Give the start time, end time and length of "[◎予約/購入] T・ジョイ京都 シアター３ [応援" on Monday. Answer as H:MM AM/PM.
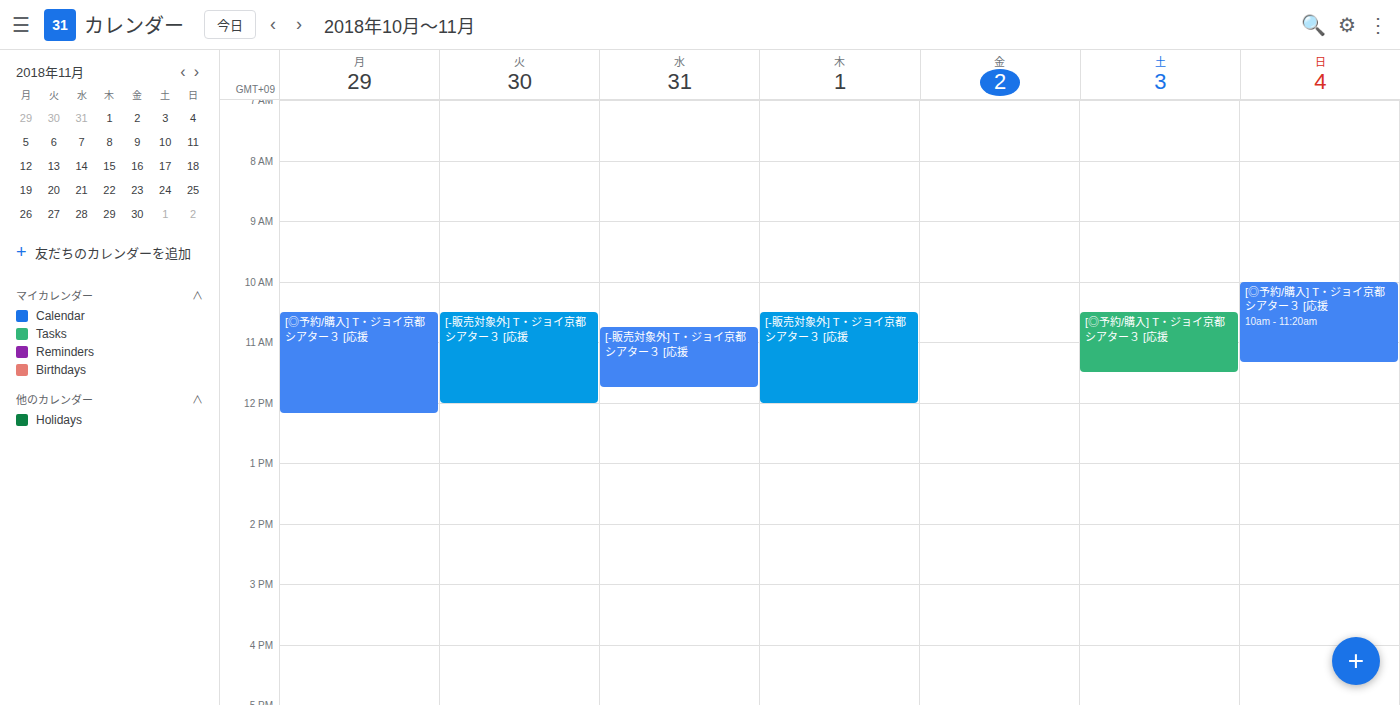
10:30 AM to 12:10 PM, 1 hour 40 minutes